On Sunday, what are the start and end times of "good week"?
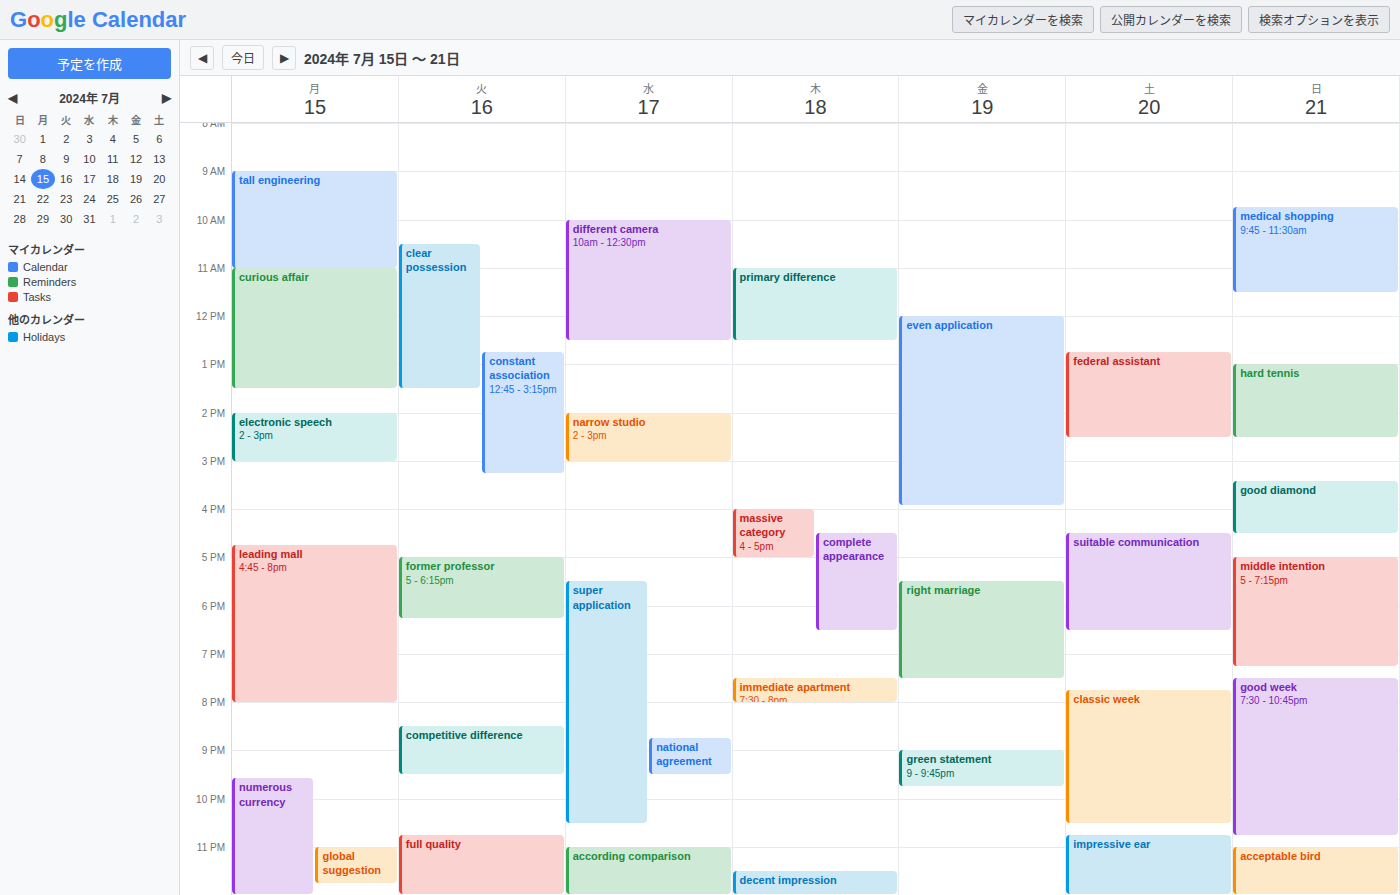
7:30 PM to 10:45 PM